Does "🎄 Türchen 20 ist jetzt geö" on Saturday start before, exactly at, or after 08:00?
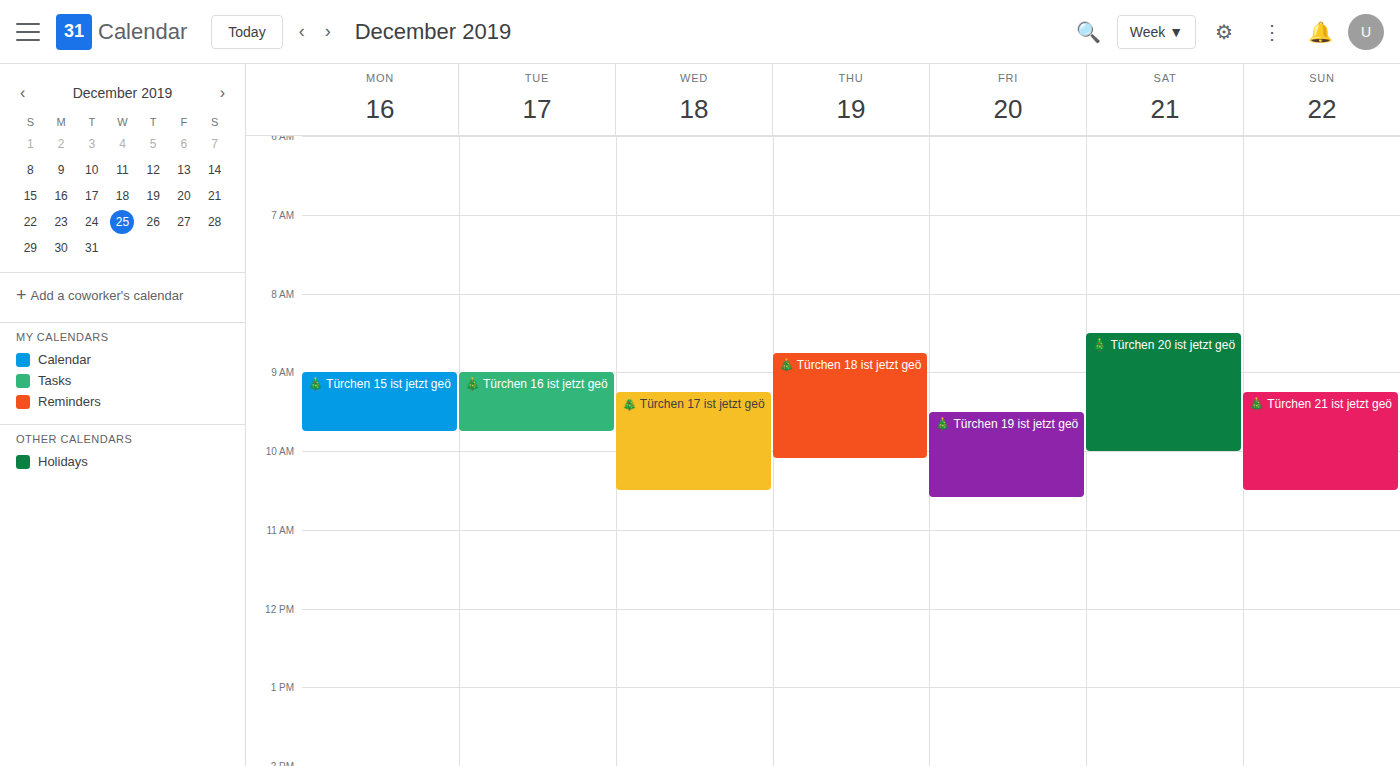
08:30 -- after 08:00, 30 minutes below the 08:00 line.